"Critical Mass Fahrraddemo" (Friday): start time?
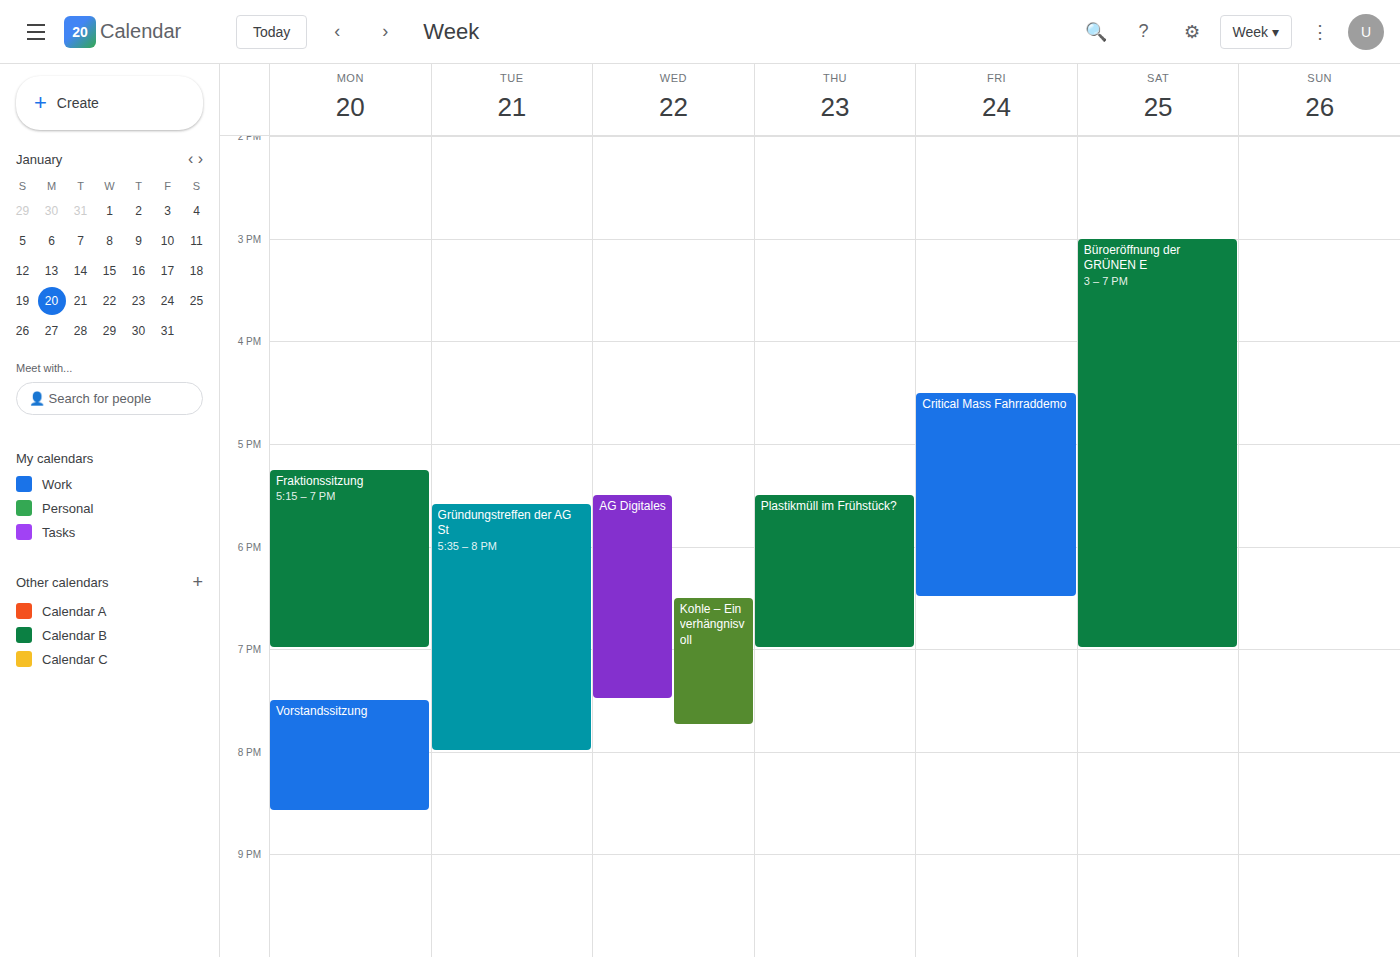
16:30